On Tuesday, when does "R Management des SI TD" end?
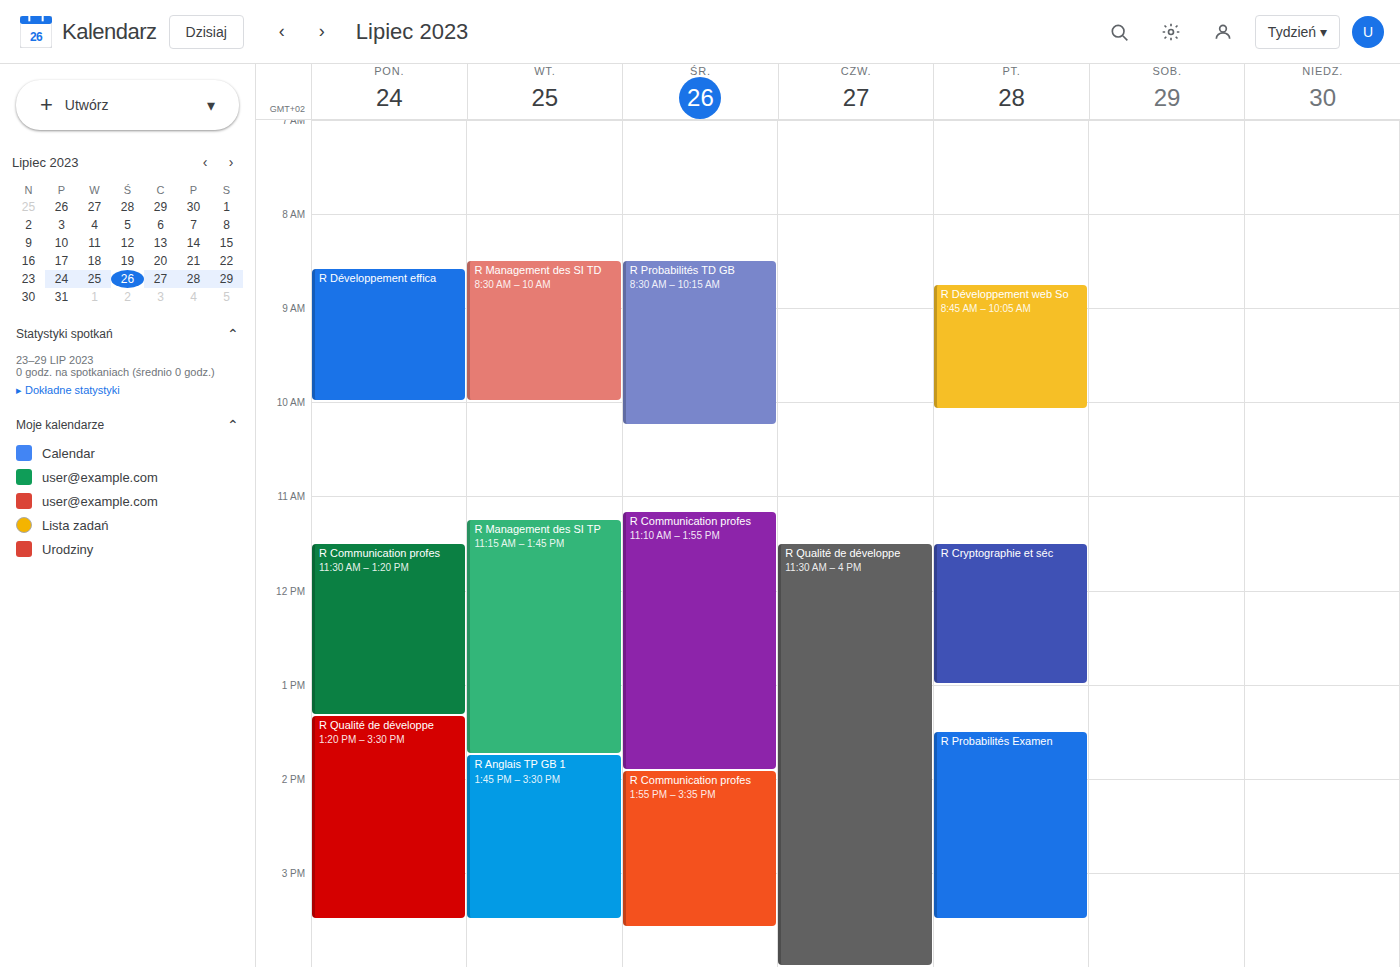
10:00 AM